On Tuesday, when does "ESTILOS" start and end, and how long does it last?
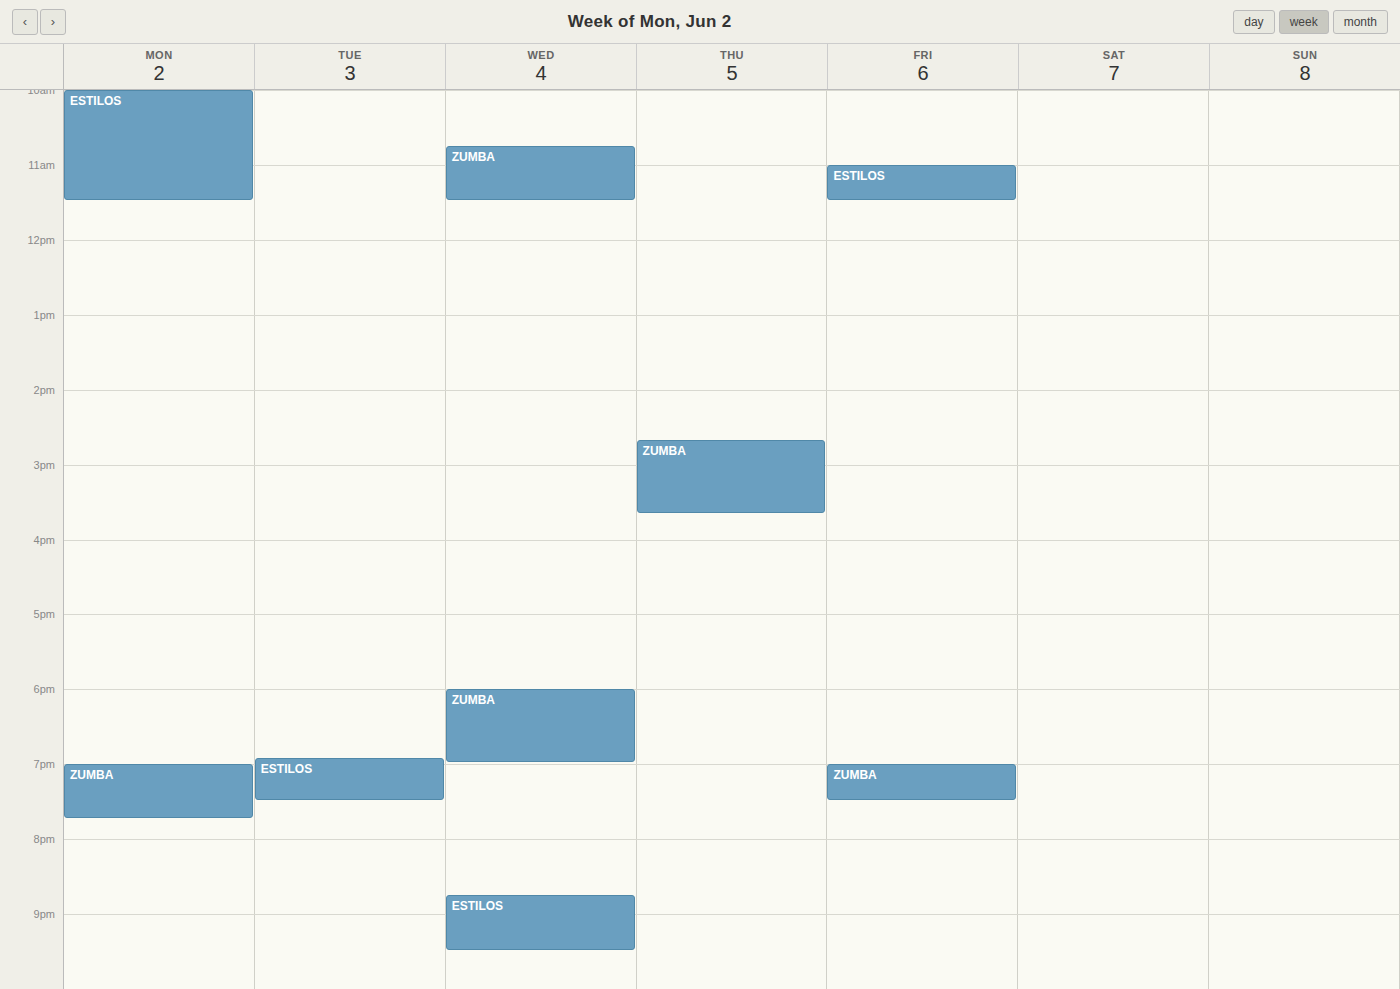
6:55 PM to 7:30 PM, 35 minutes